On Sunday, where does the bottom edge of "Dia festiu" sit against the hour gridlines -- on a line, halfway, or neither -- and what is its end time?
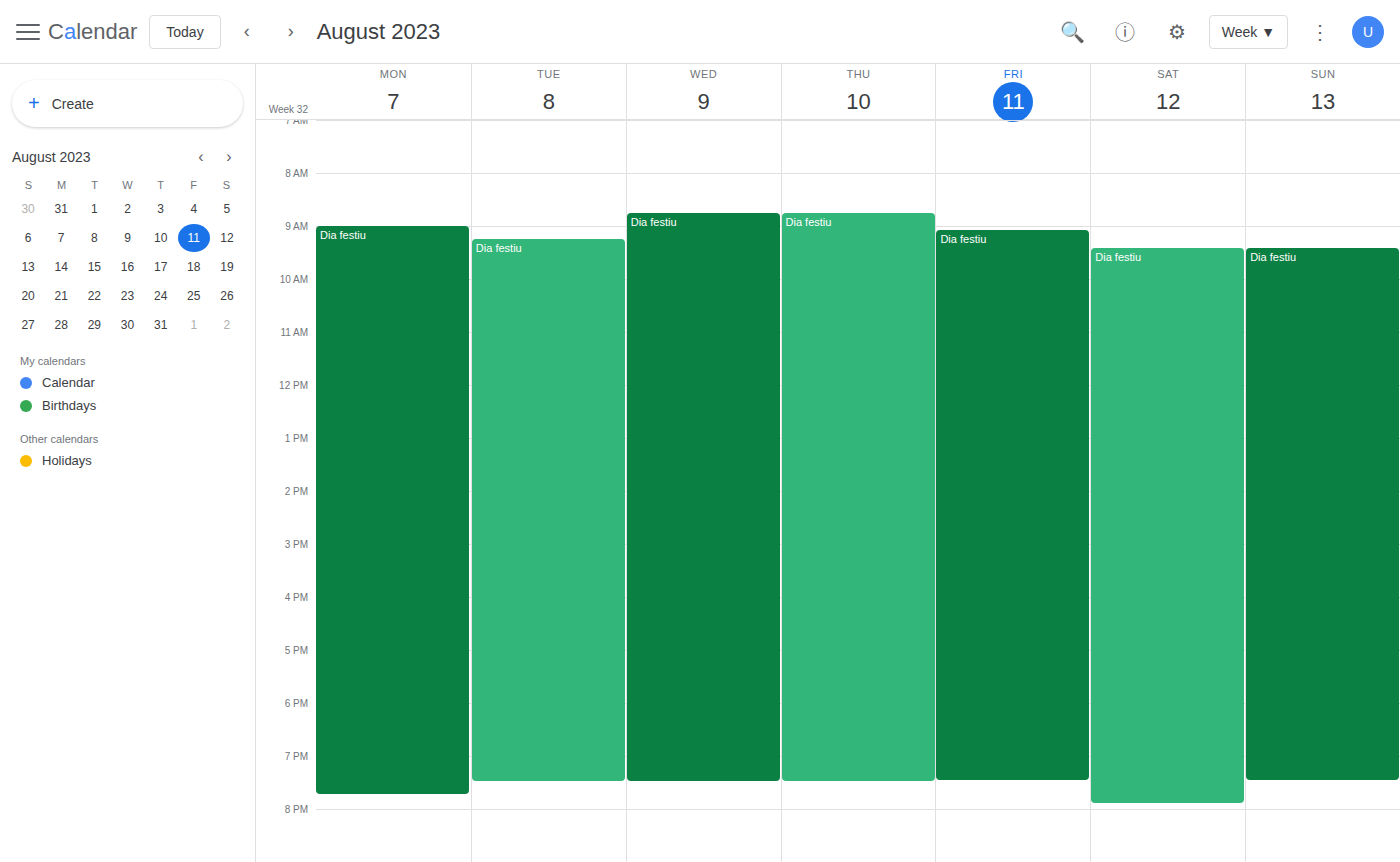
7:30 PM -- halfway between the 7 PM and 8 PM lines.